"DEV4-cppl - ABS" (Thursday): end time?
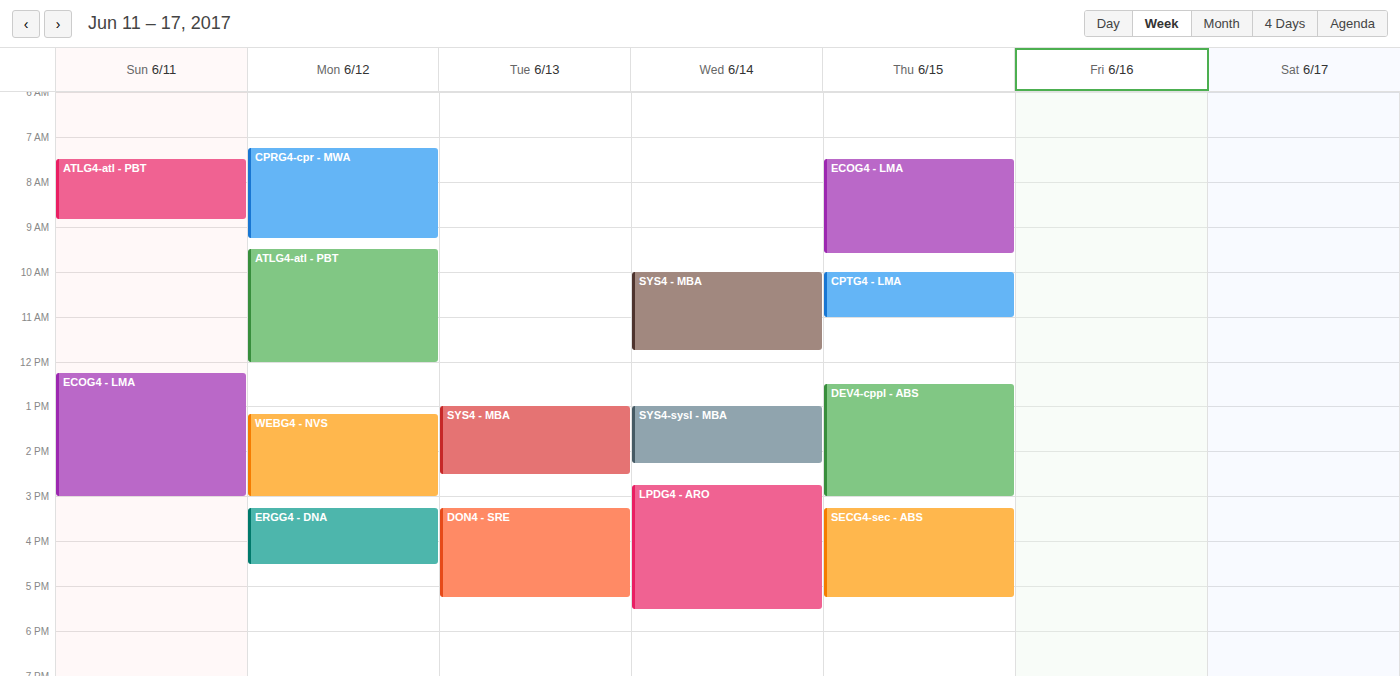
3:00 PM